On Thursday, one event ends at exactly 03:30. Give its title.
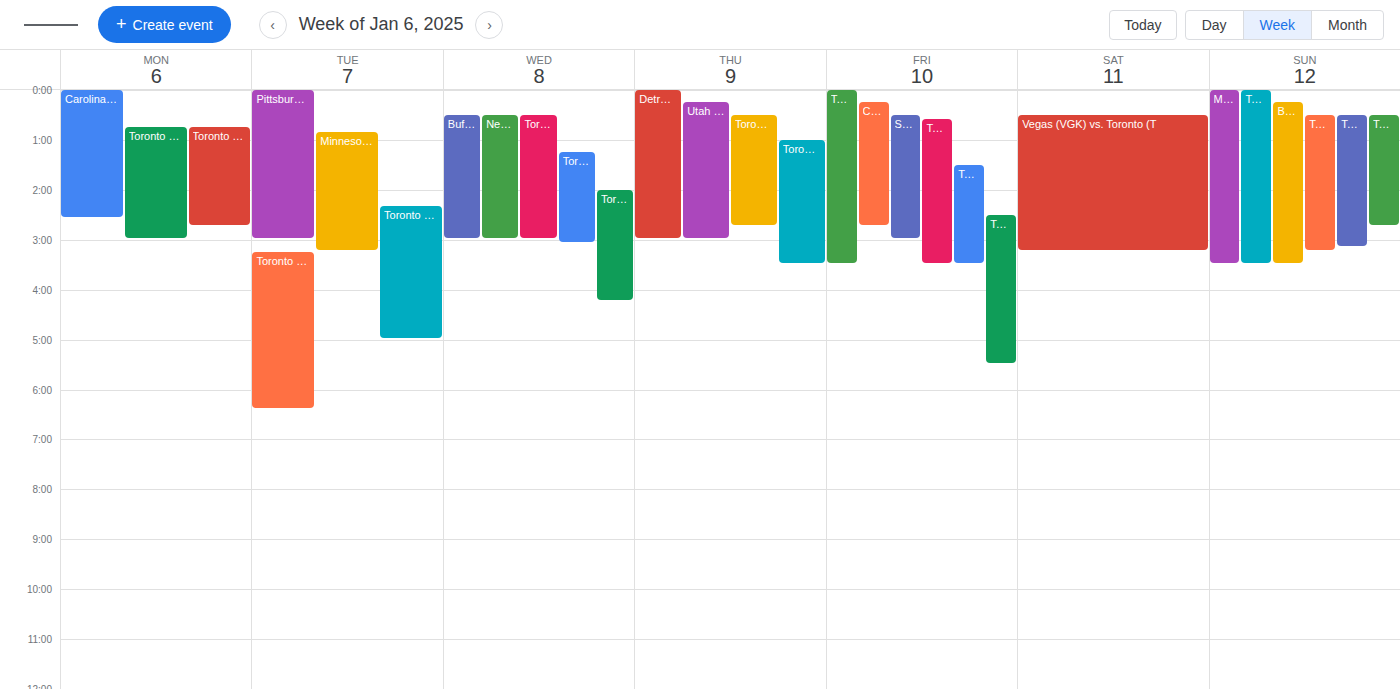
"Toronto (TOR) vs. Tampa Ba"